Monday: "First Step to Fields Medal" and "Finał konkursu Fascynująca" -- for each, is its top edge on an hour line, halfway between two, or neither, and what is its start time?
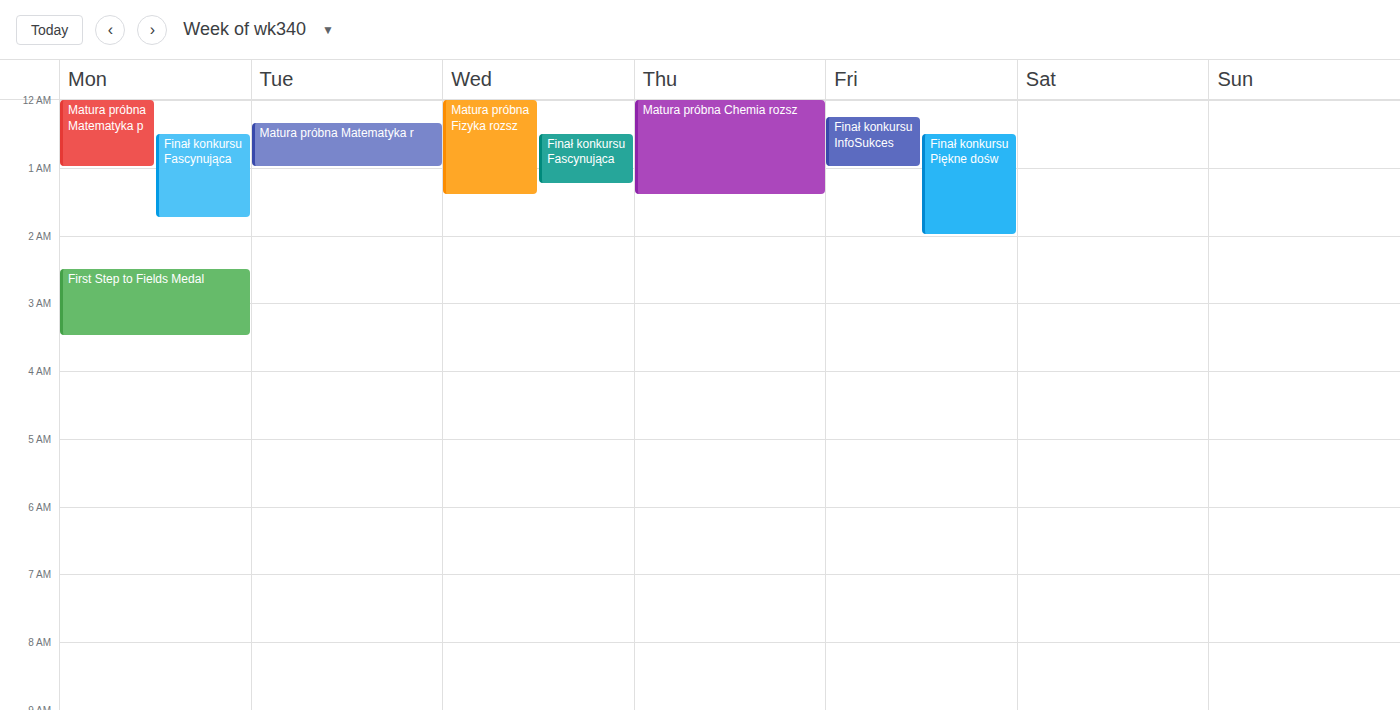
"First Step to Fields Medal": 02:30, halfway between the 02:00 and 03:00 lines. "Finał konkursu Fascynująca": 00:30, halfway between the 00:00 and 01:00 lines.